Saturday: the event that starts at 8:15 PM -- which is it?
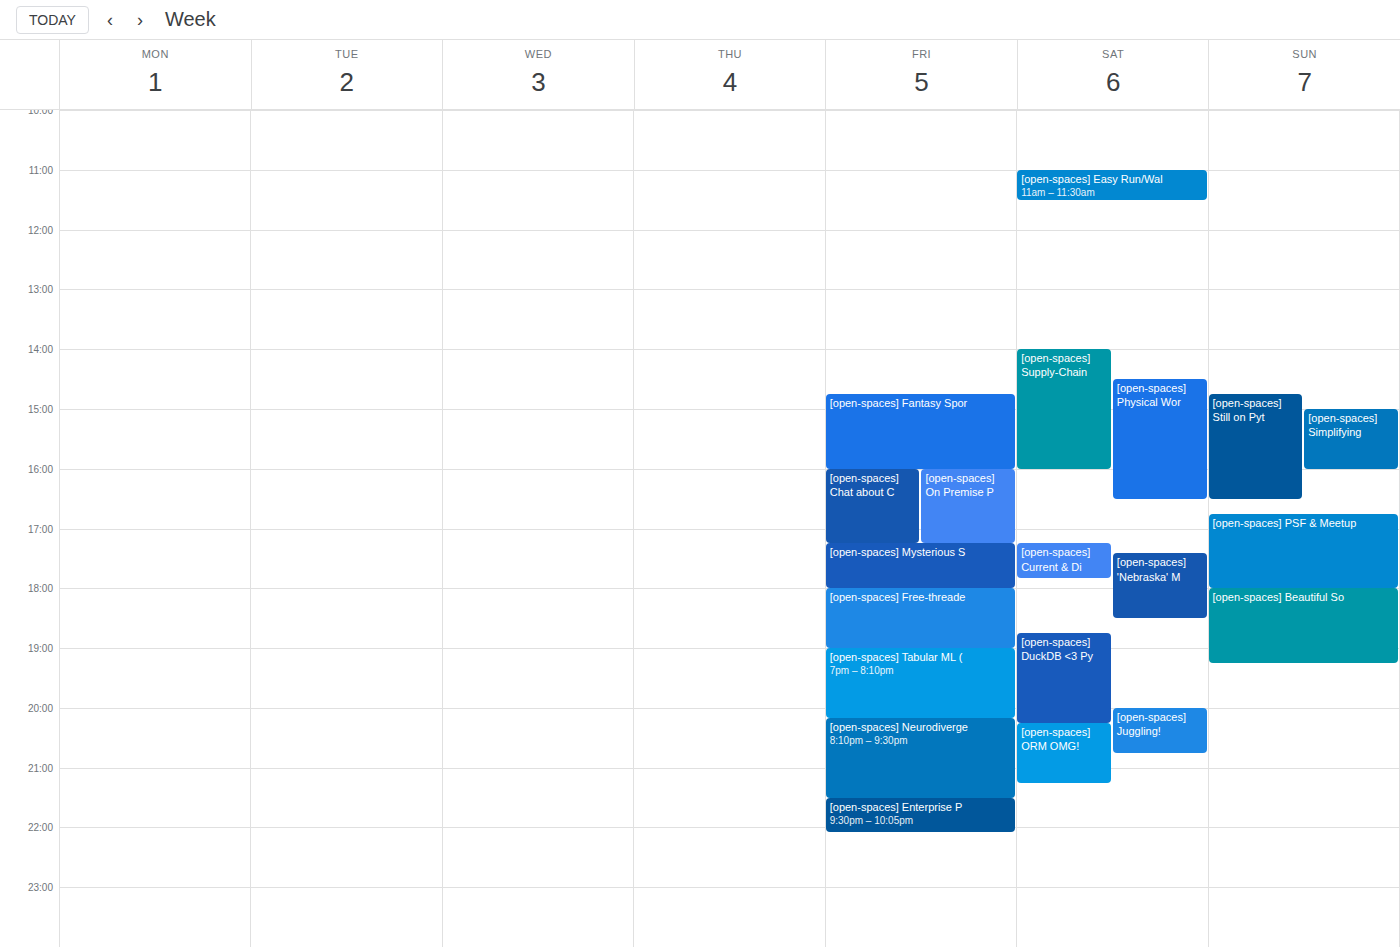
"[open-spaces] ORM OMG!"